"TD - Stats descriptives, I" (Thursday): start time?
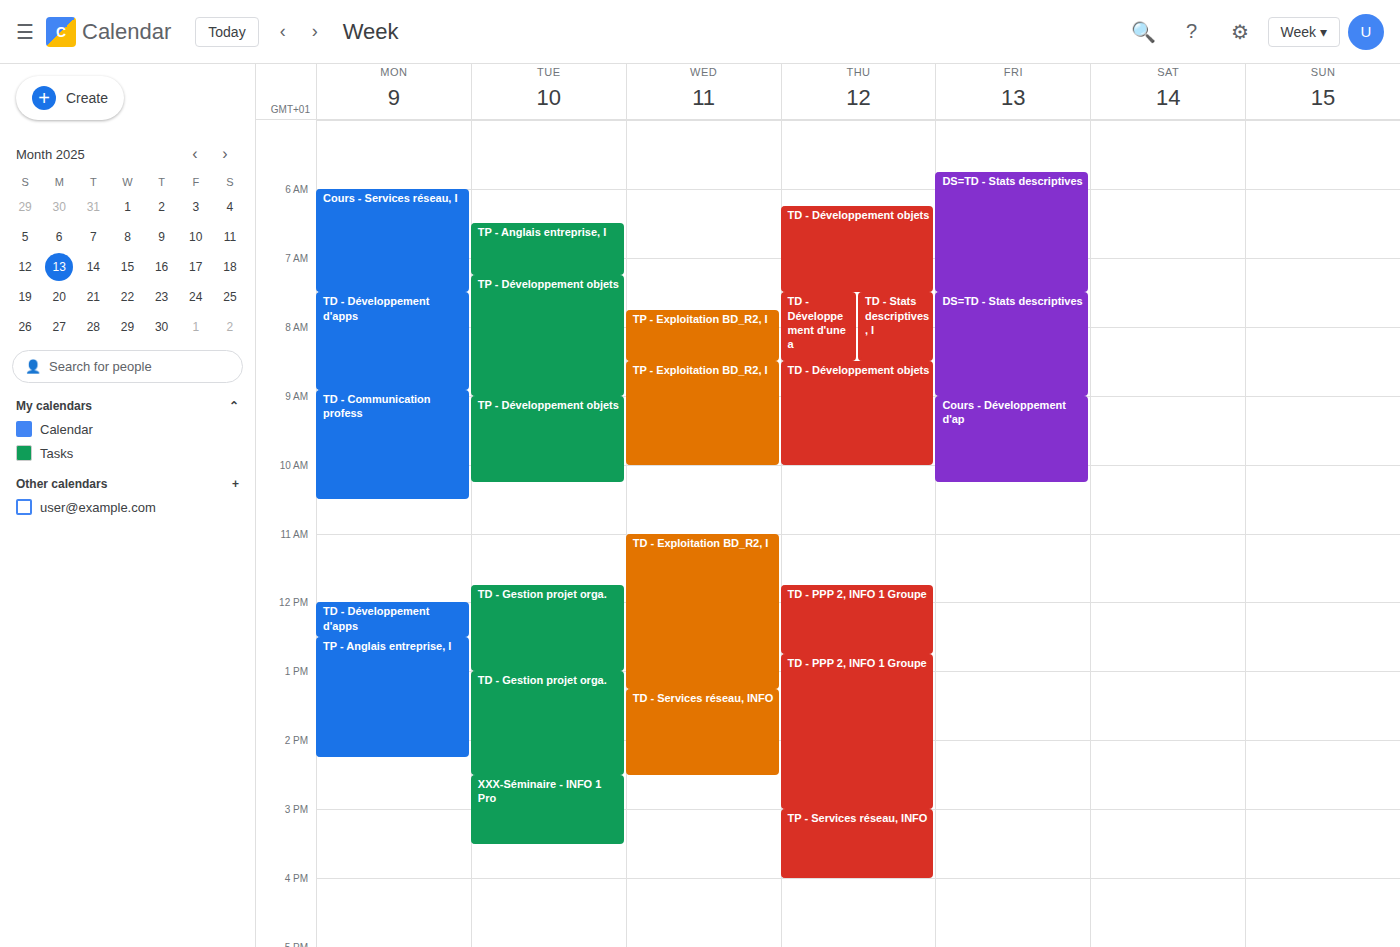
7:30 AM